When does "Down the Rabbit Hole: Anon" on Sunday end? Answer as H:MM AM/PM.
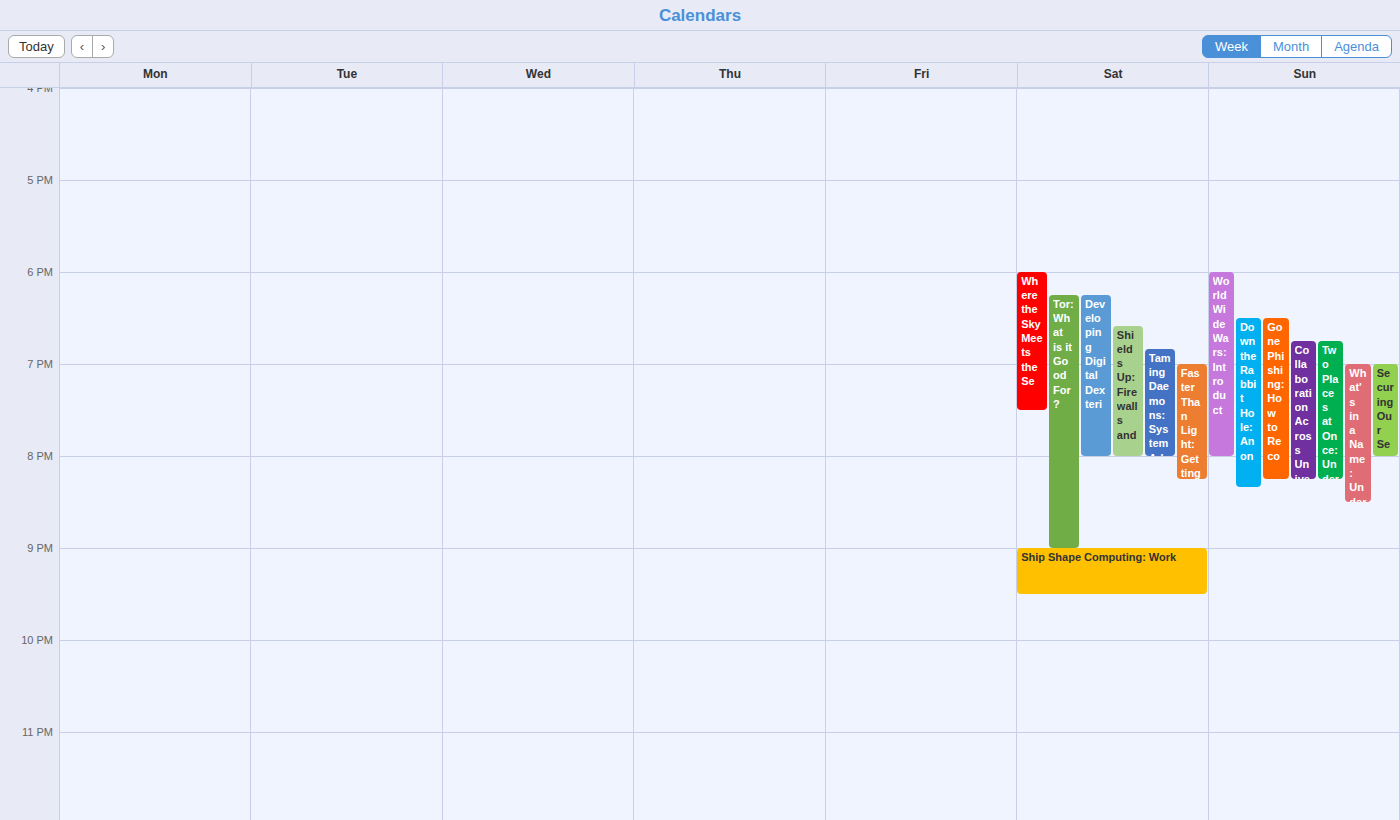
8:20 PM